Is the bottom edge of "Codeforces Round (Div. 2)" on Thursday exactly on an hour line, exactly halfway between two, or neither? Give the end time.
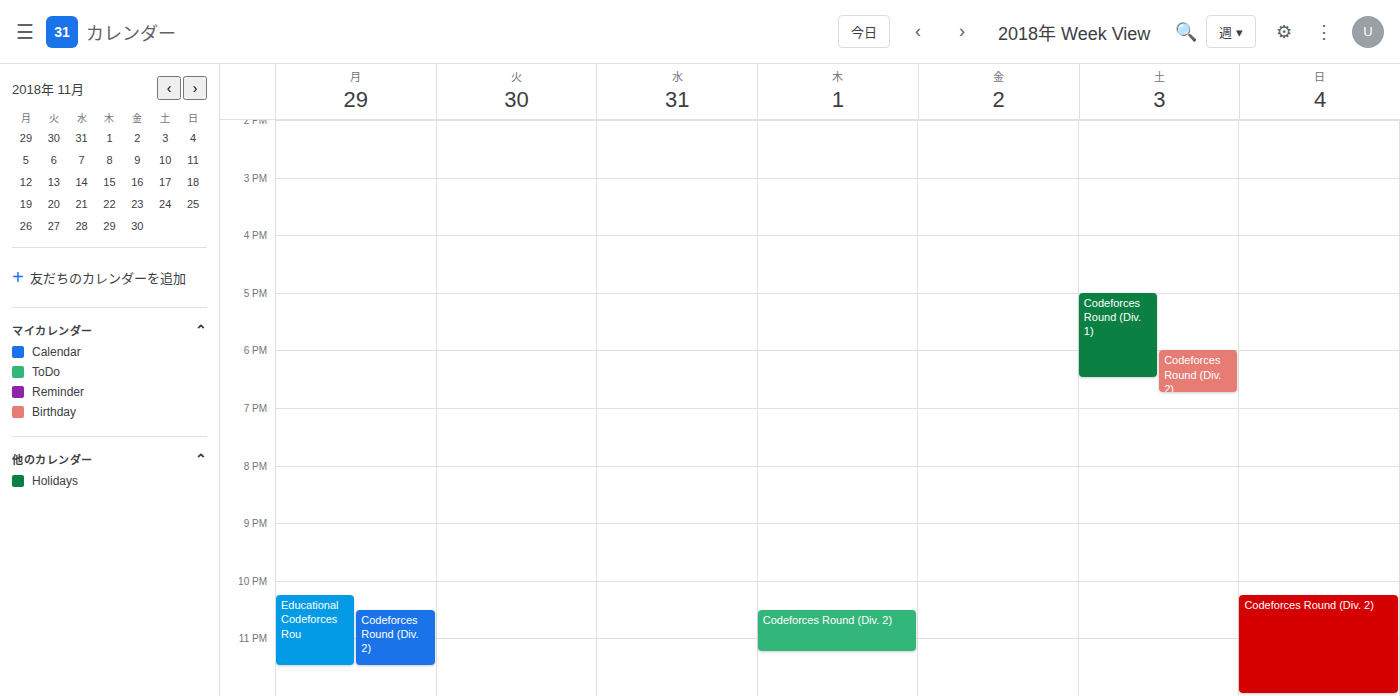
11:15 PM -- neither: a quarter of the way from the 11 PM line to the 12 AM line.